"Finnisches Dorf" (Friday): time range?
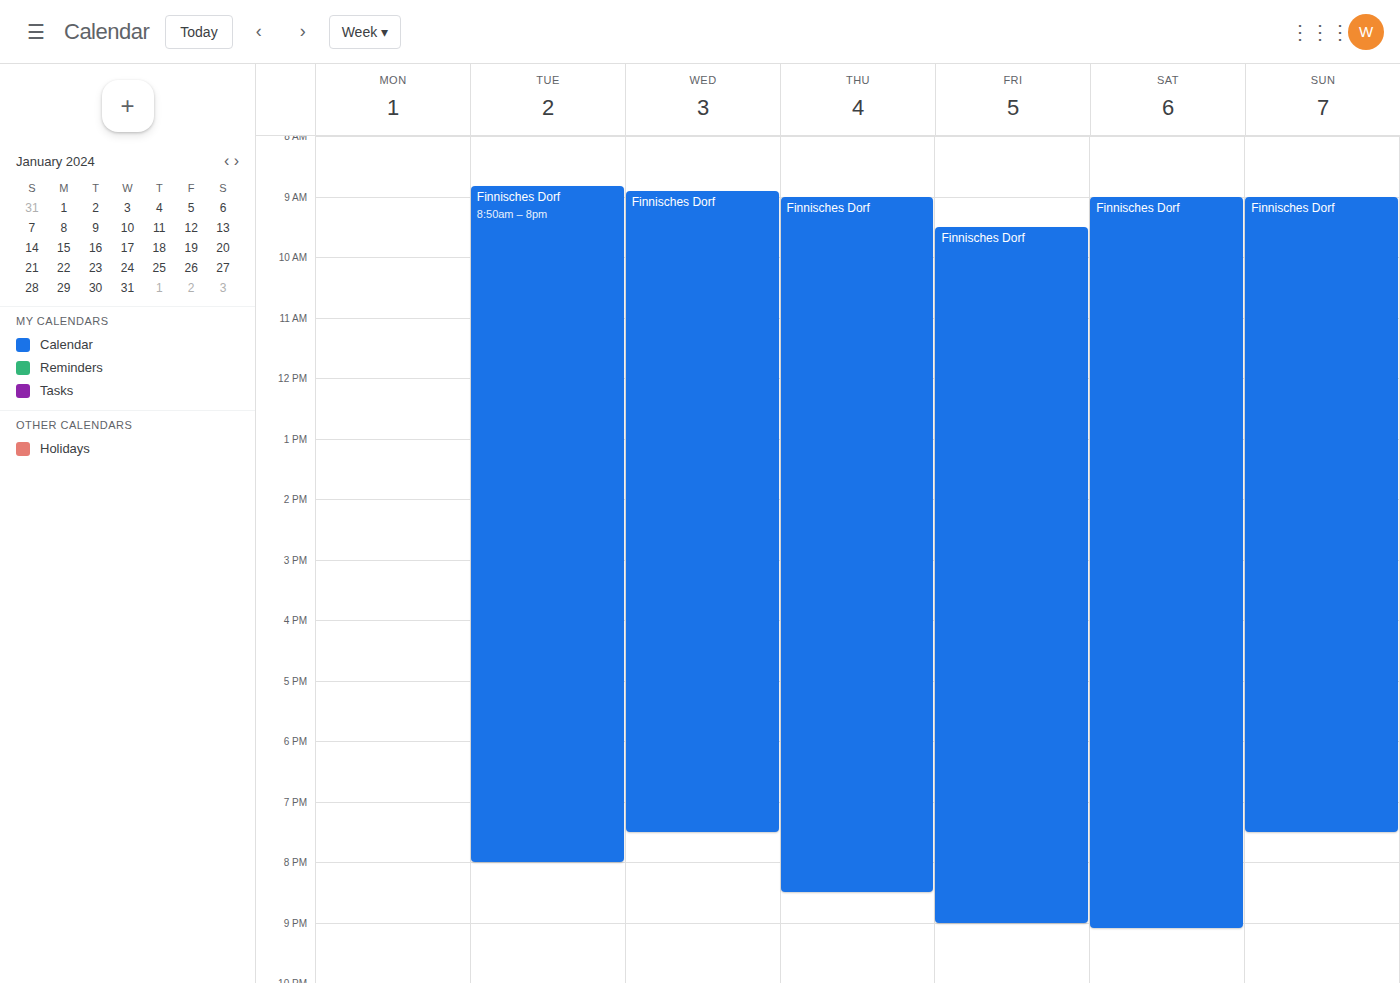
9:30 AM to 9:00 PM